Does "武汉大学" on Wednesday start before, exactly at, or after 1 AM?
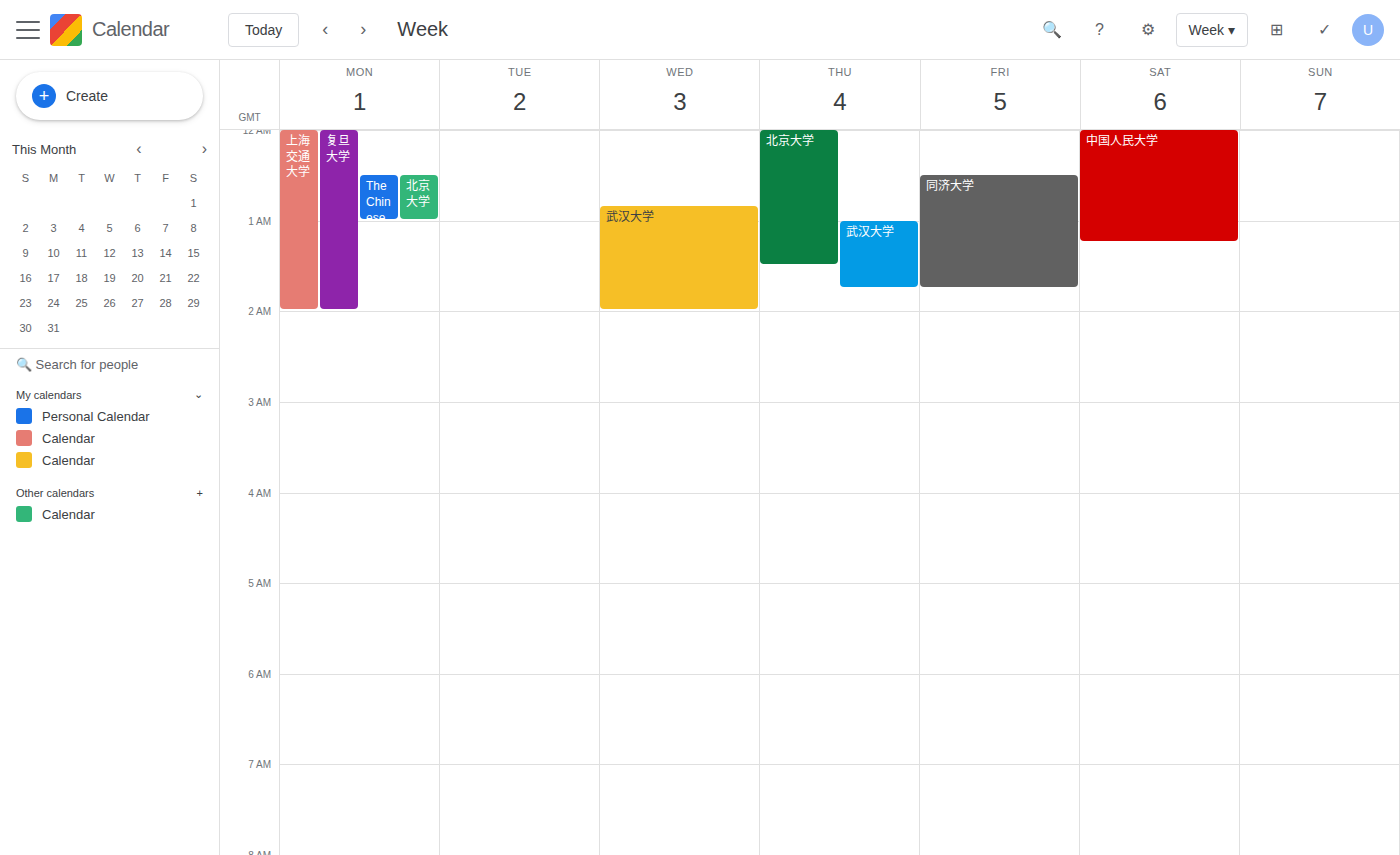
12:50 AM -- before 1 AM, 10 minutes above the 1 AM line.